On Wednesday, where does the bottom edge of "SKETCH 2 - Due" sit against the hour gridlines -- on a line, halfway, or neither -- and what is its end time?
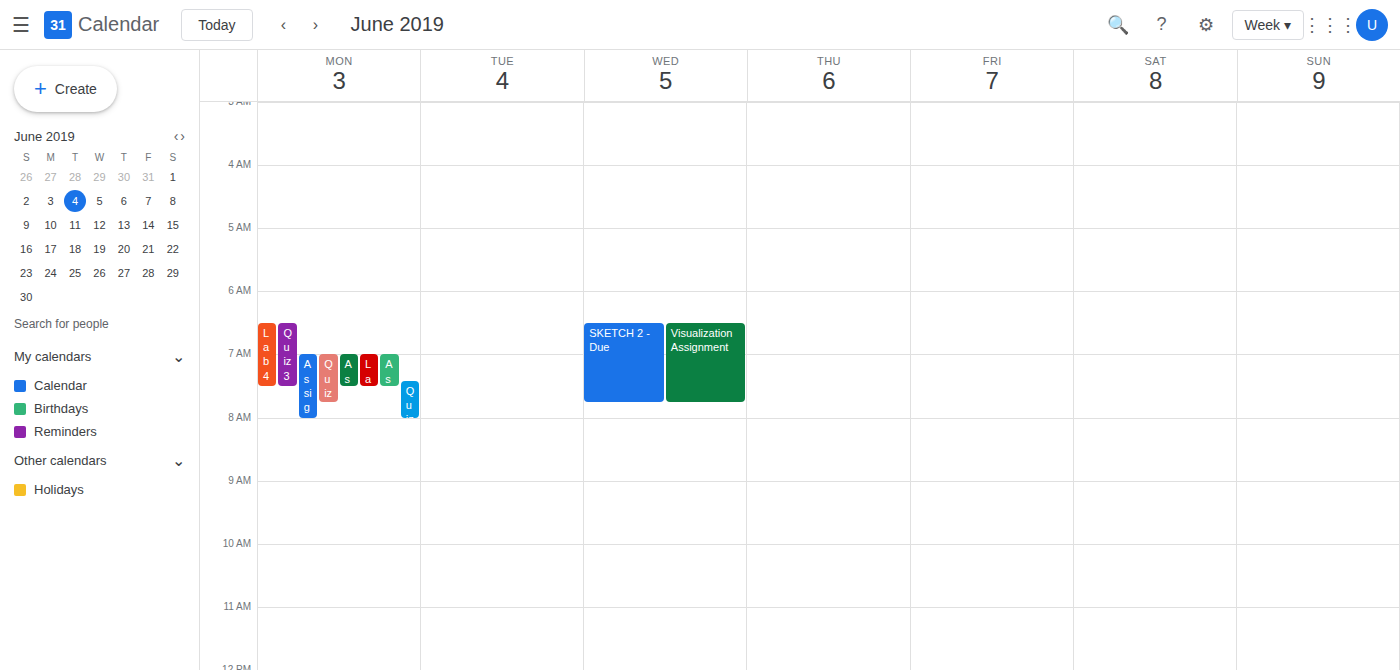
7:45 AM -- neither: three quarters of the way from the 7 AM line to the 8 AM line.